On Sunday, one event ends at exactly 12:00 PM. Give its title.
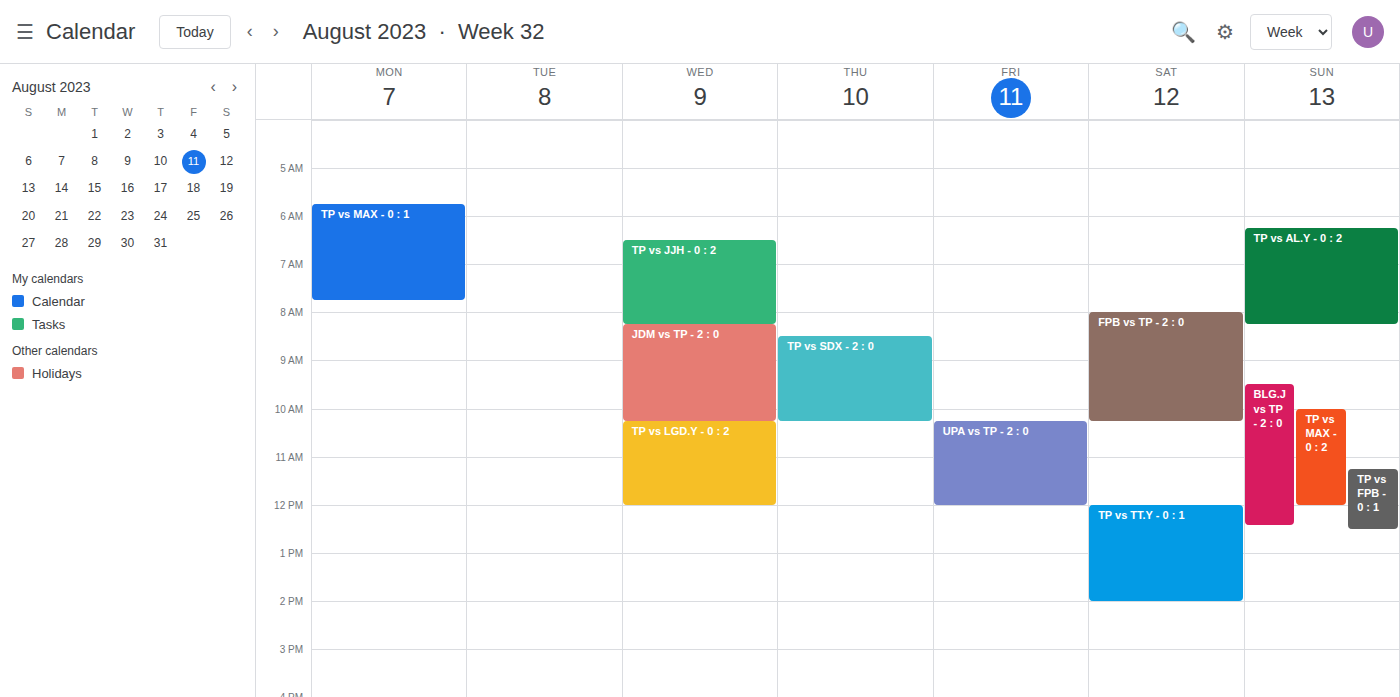
"TP vs MAX - 0 : 2"